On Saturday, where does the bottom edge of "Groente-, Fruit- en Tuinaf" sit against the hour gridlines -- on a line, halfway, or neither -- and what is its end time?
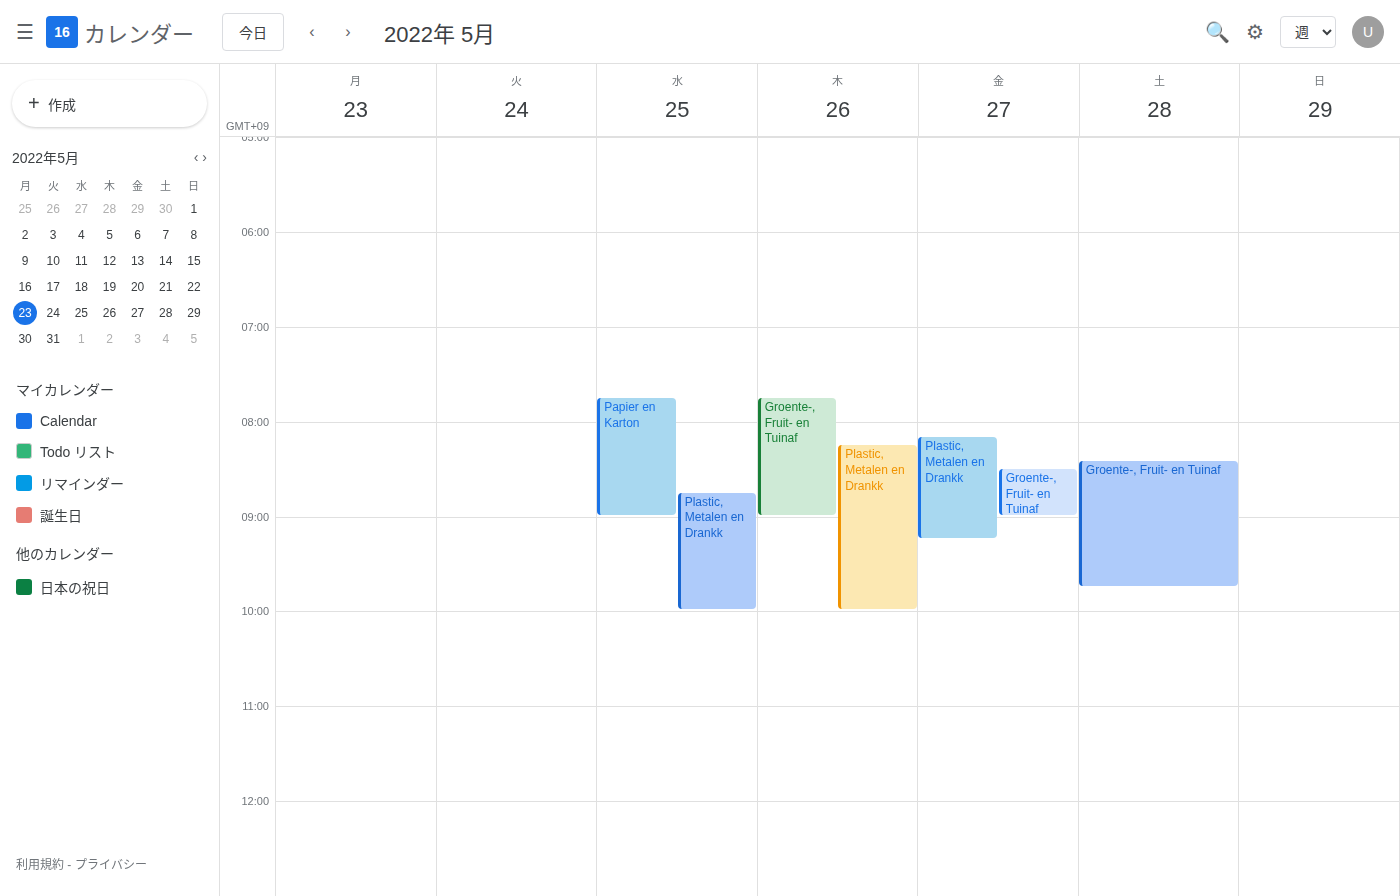
9:45 AM -- neither: three quarters of the way from the 9 AM line to the 10 AM line.